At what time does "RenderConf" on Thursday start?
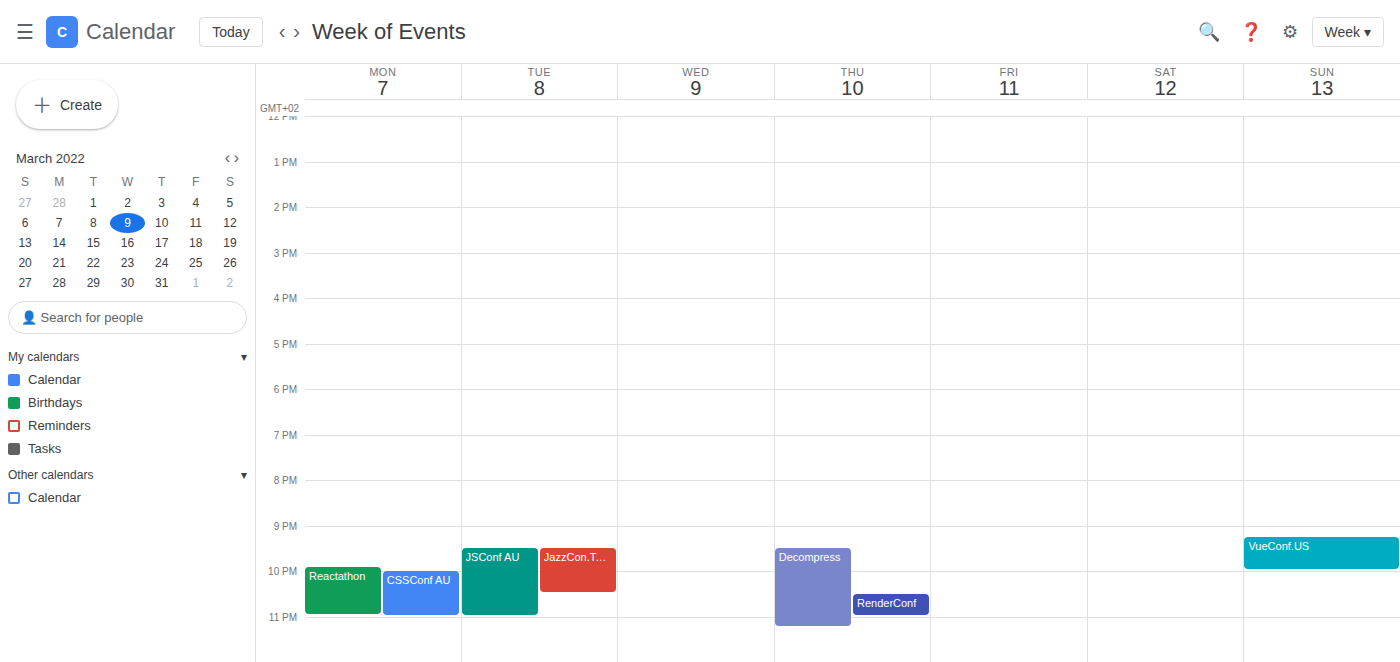
10:30 PM